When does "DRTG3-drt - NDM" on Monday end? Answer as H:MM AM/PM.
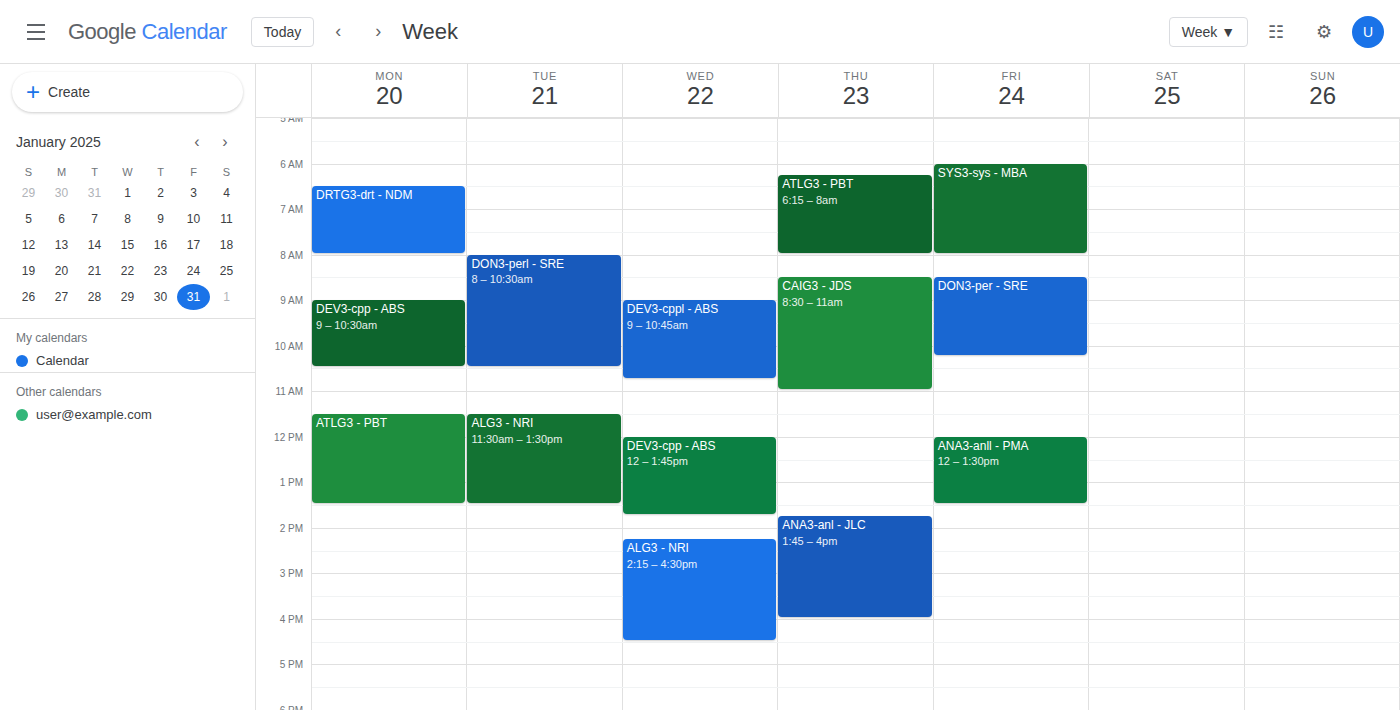
8:00 AM